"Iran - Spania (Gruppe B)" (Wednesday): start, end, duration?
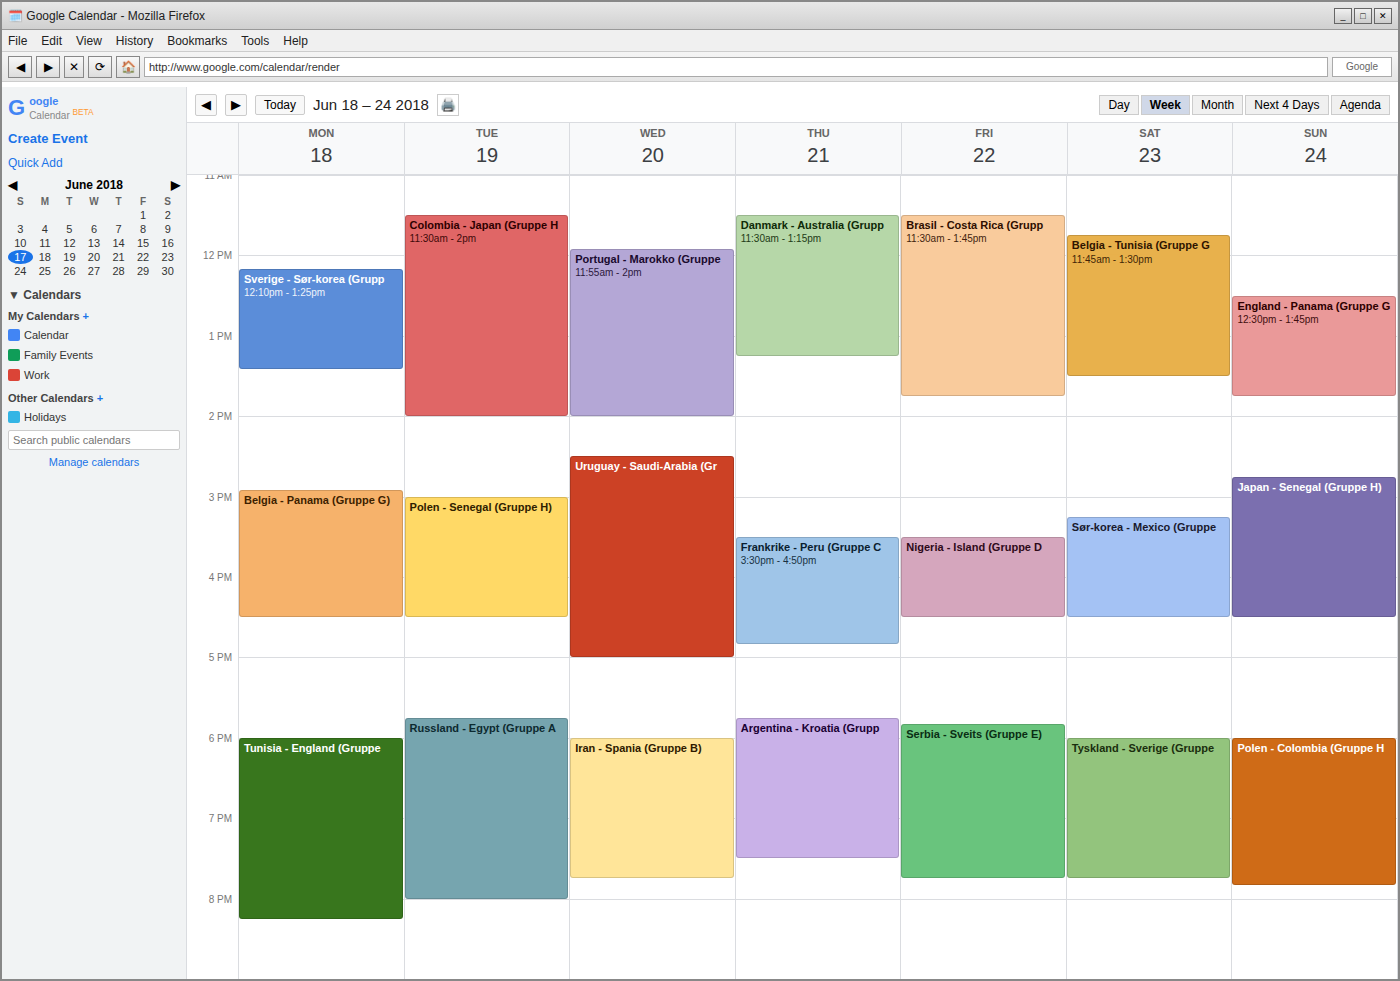
6:00 PM to 7:45 PM, 1 hour 45 minutes